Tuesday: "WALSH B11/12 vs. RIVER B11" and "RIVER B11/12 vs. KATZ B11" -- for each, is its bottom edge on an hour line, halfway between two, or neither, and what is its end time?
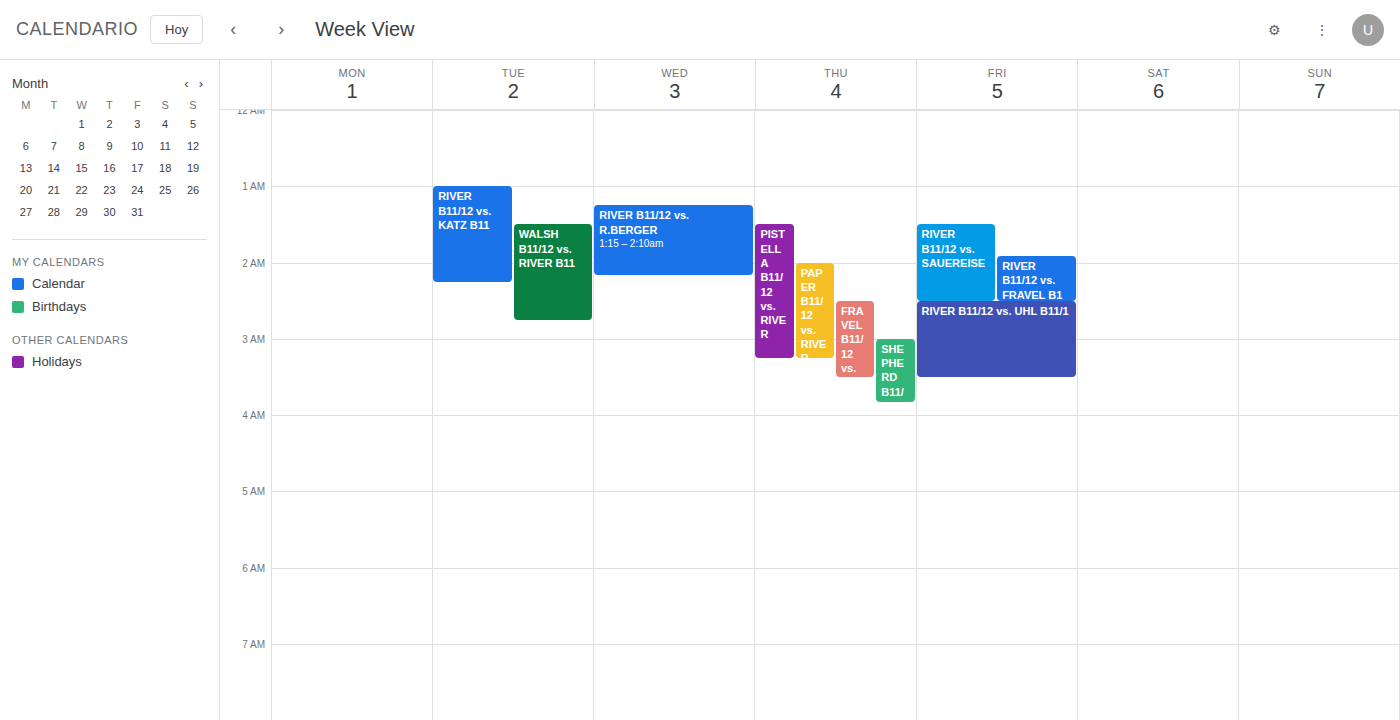
"WALSH B11/12 vs. RIVER B11": 2:45 AM, neither: three quarters of the way from the 2 AM line to the 3 AM line. "RIVER B11/12 vs. KATZ B11": 2:15 AM, neither: a quarter of the way from the 2 AM line to the 3 AM line.